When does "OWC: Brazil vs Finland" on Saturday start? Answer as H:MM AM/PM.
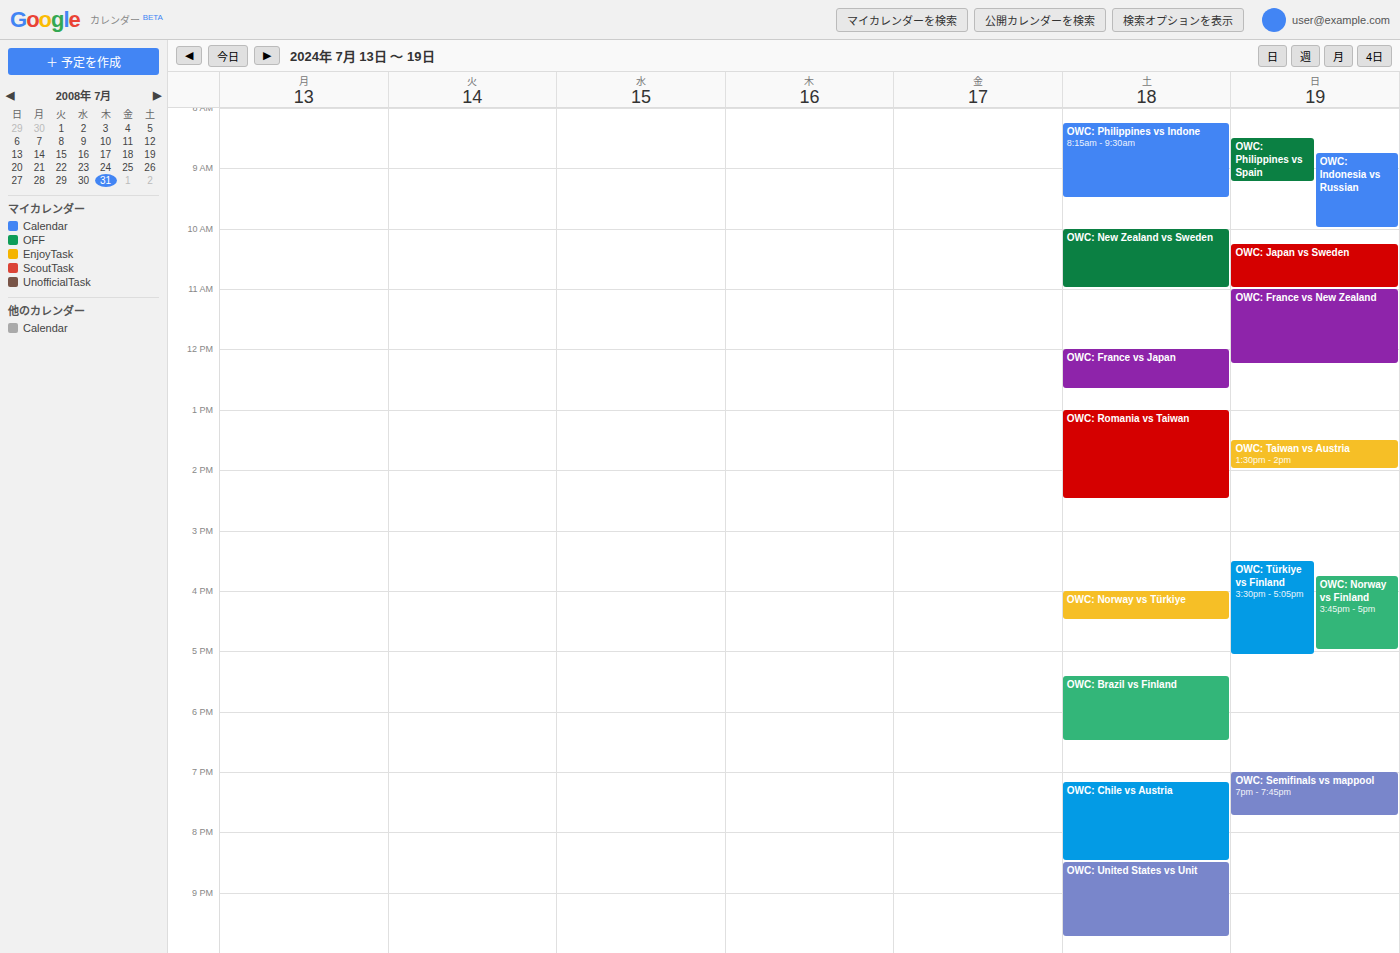
5:25 PM